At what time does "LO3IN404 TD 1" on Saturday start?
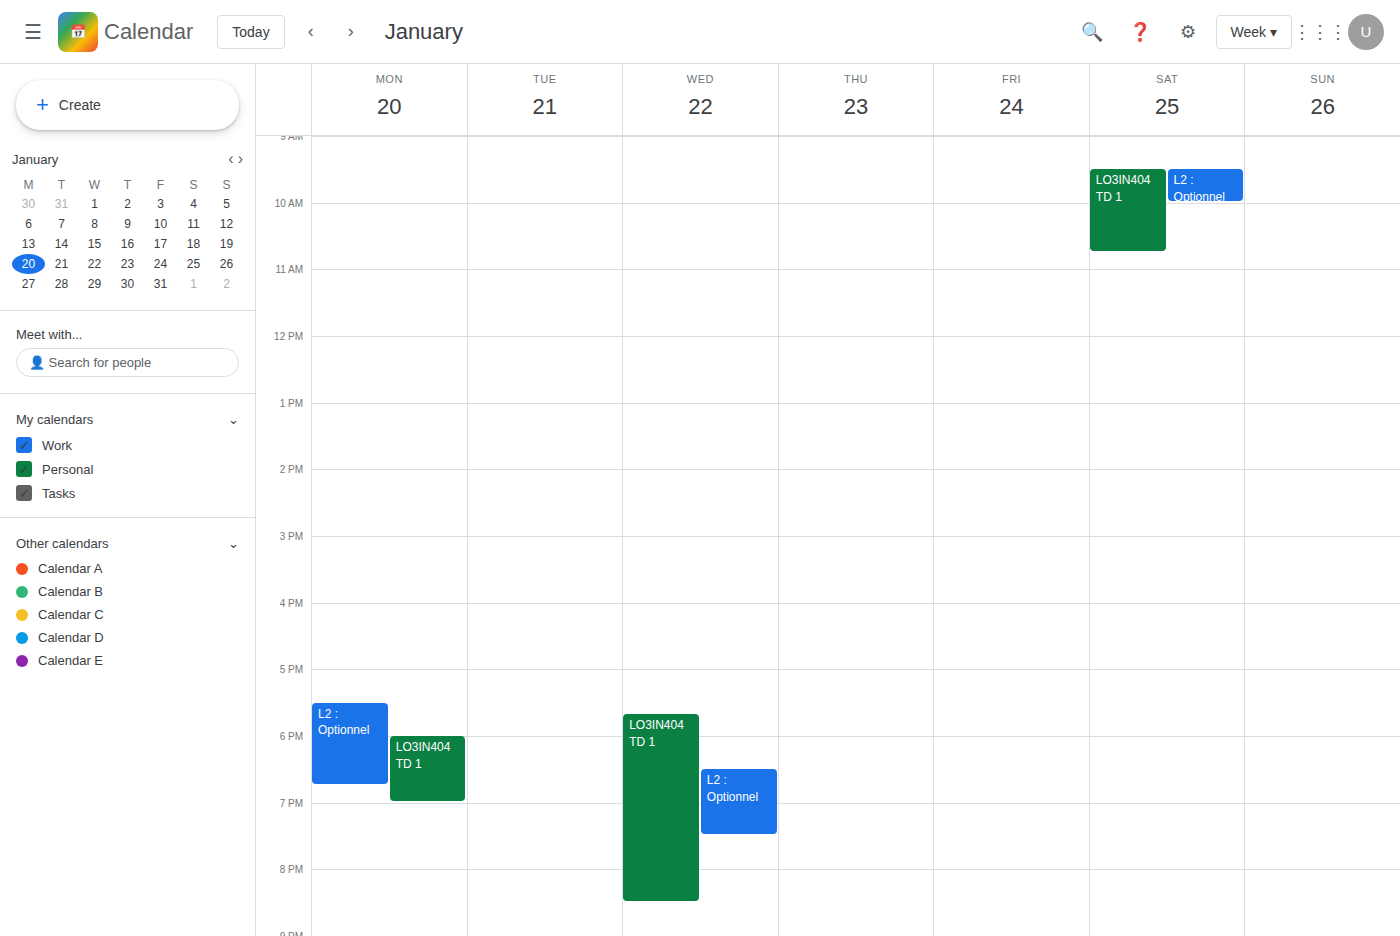
9:30 AM